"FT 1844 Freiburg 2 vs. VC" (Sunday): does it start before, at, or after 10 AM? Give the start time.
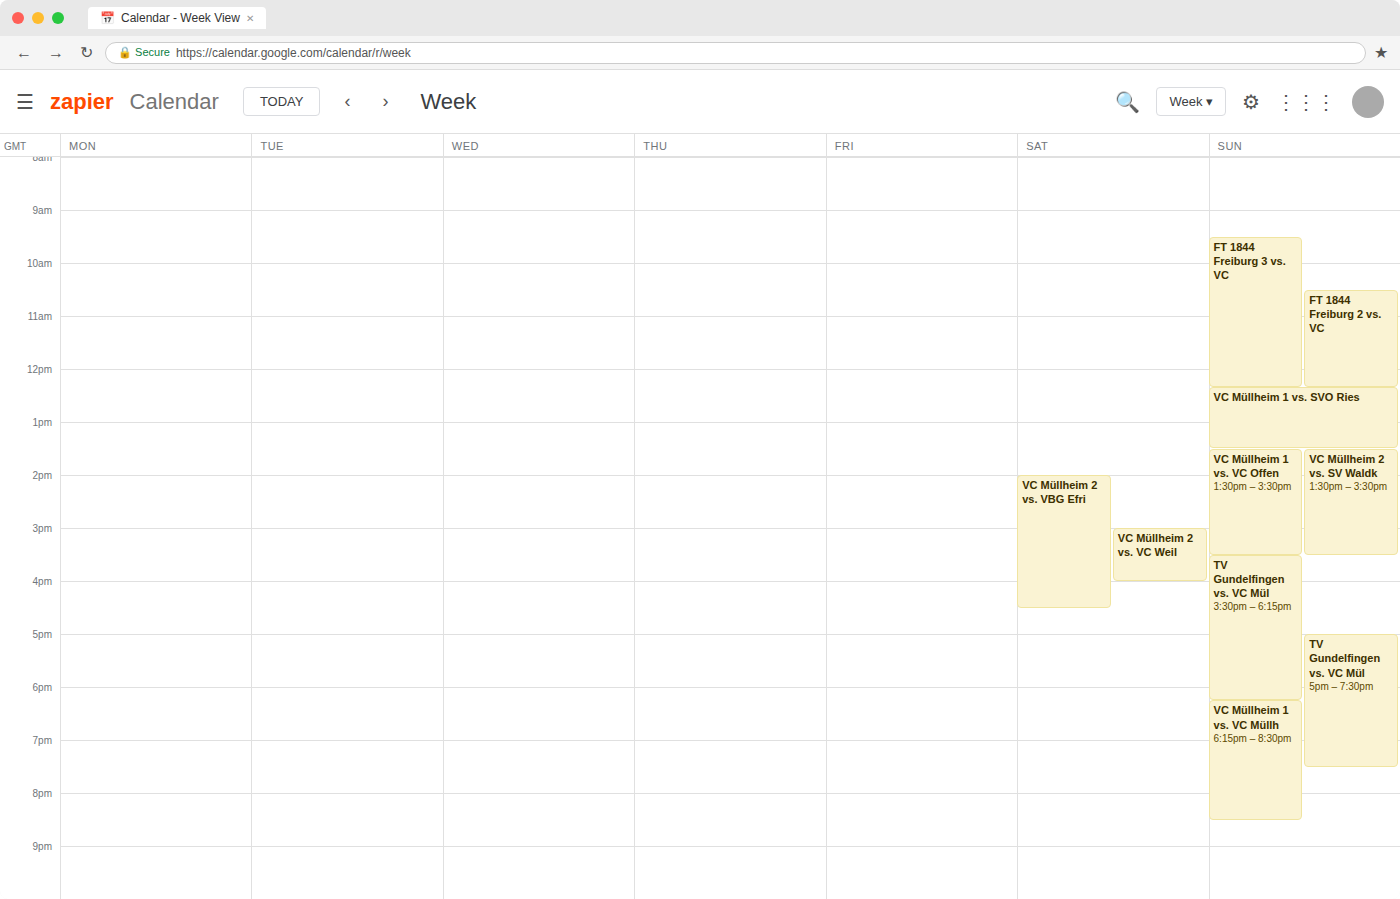
10:30 AM -- after 10 AM, 30 minutes below the 10 AM line.